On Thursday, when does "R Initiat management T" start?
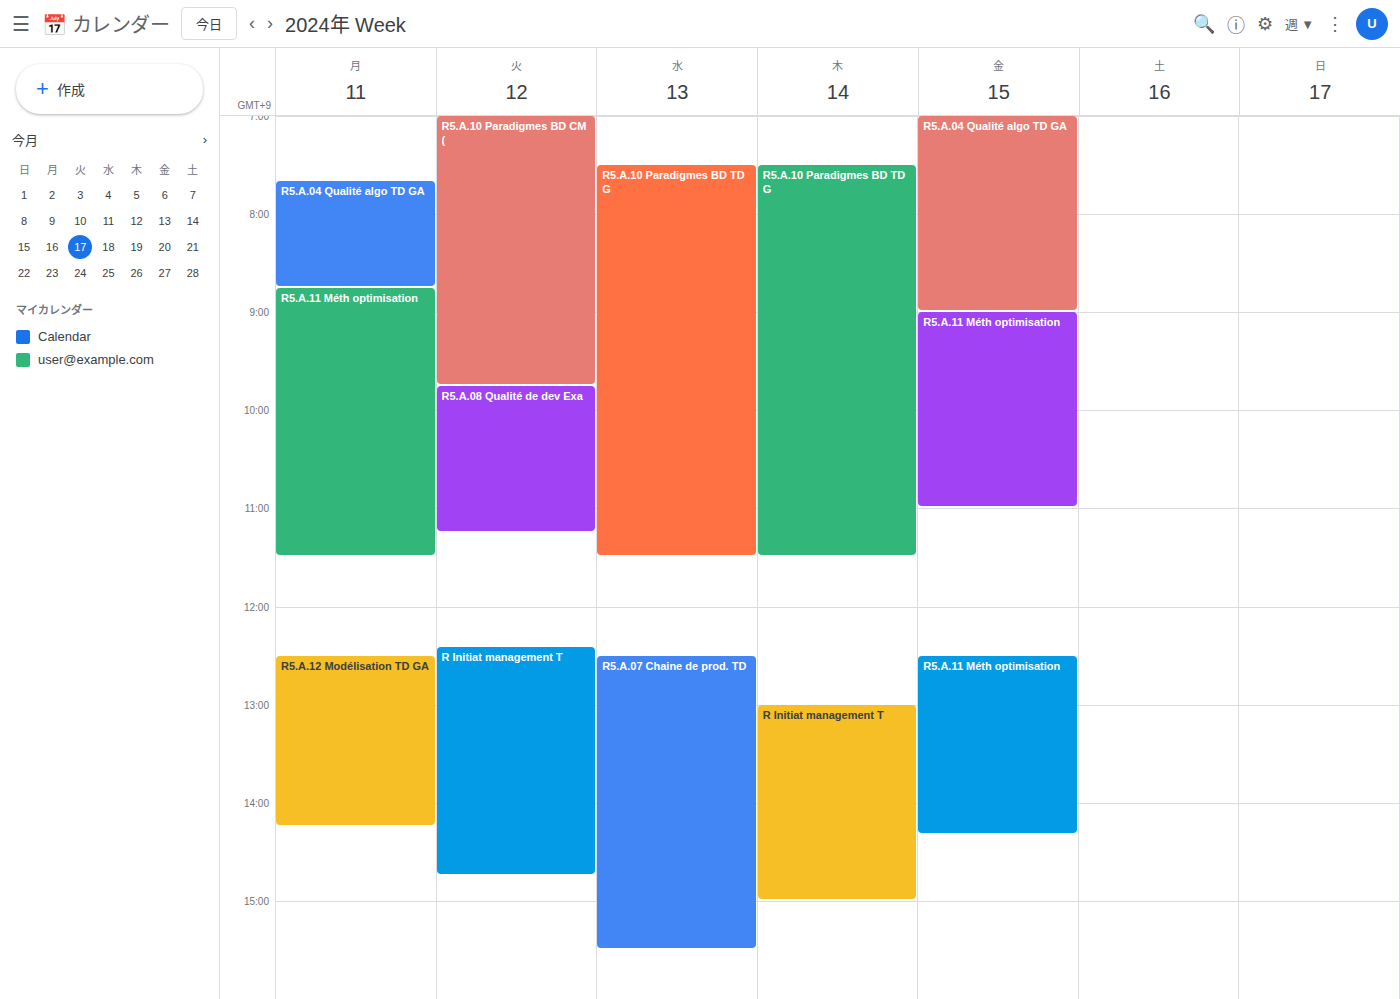
1:00 PM